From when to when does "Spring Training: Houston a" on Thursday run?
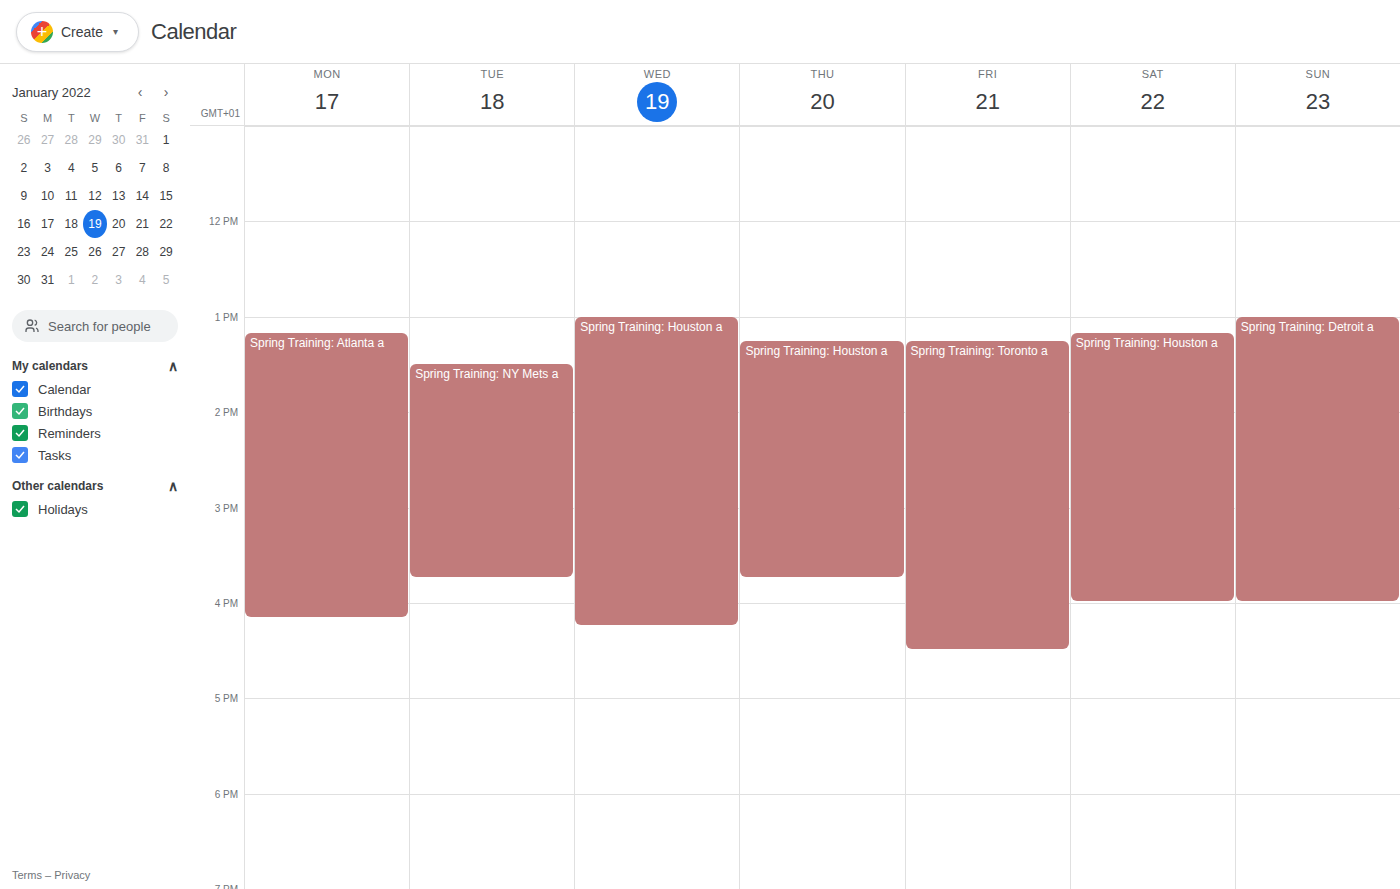
13:15 to 15:45